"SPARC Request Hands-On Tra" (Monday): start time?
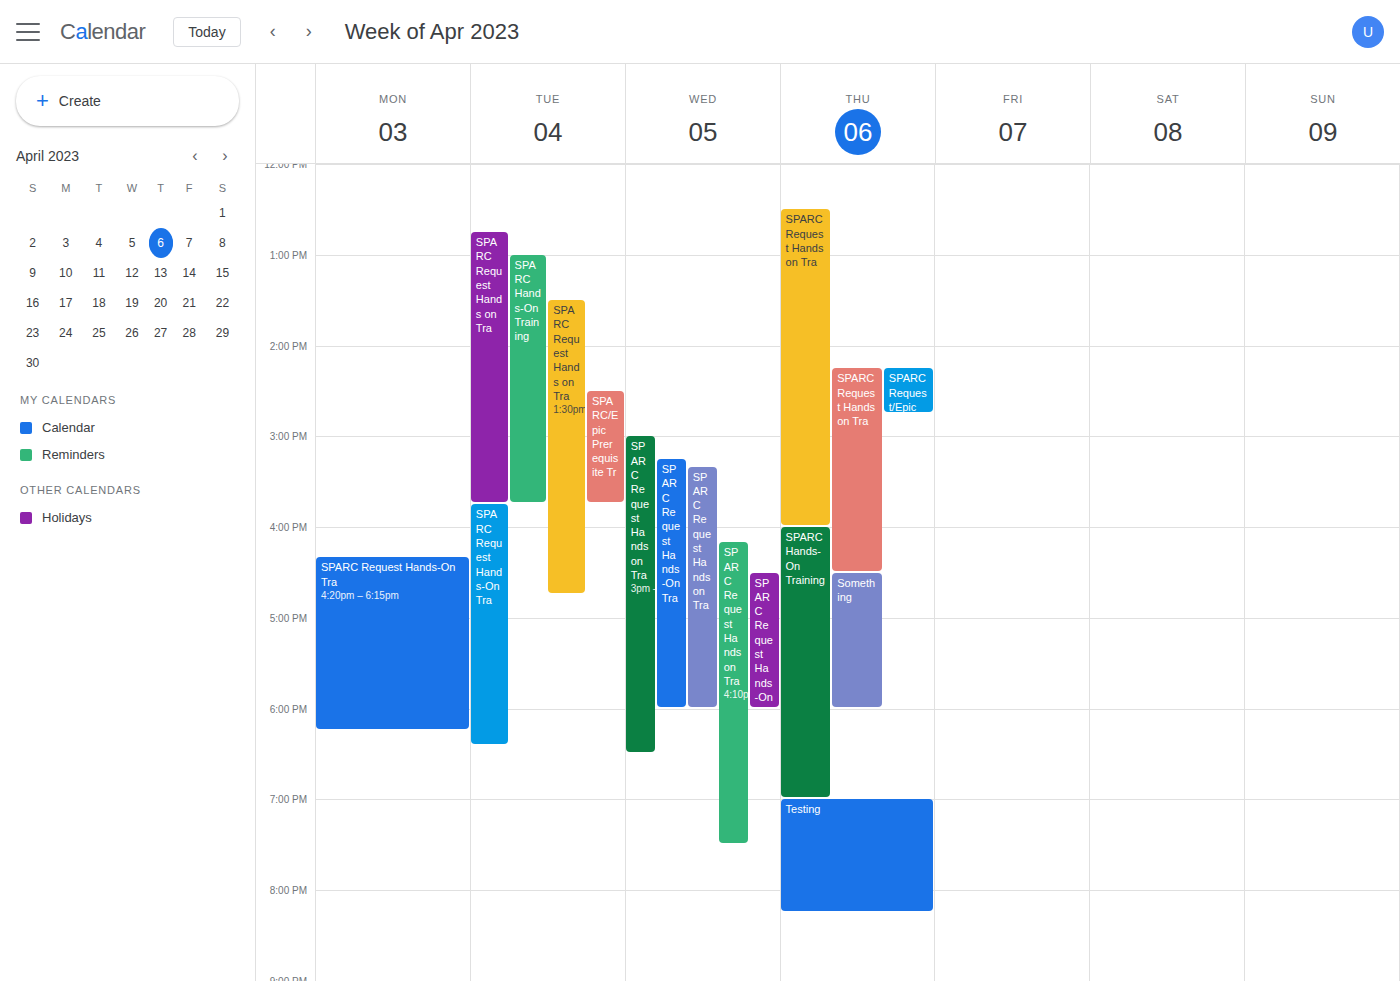
4:20 PM